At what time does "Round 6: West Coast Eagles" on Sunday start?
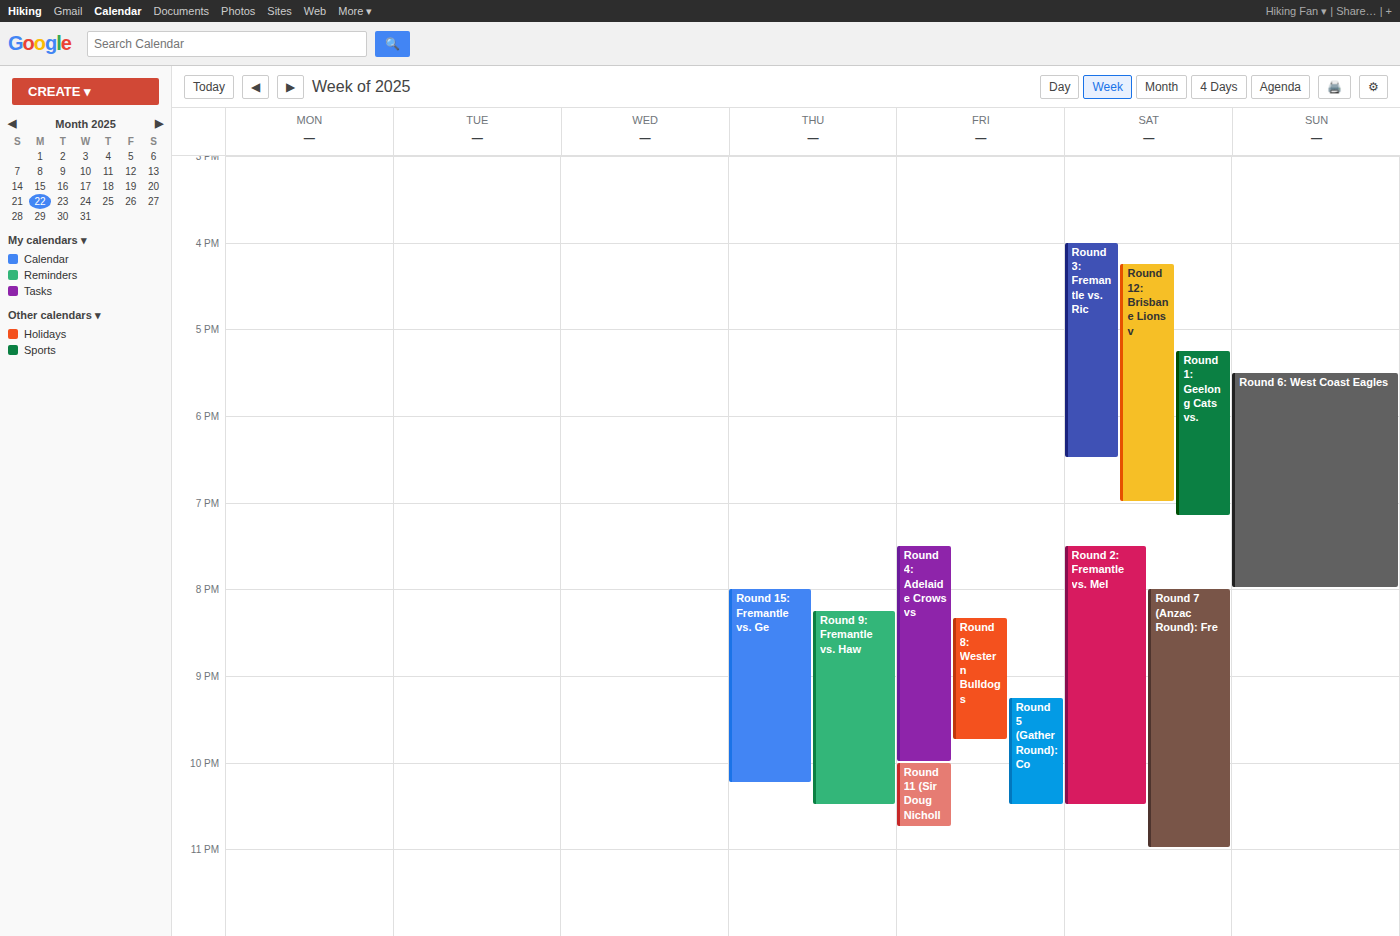
5:30 PM